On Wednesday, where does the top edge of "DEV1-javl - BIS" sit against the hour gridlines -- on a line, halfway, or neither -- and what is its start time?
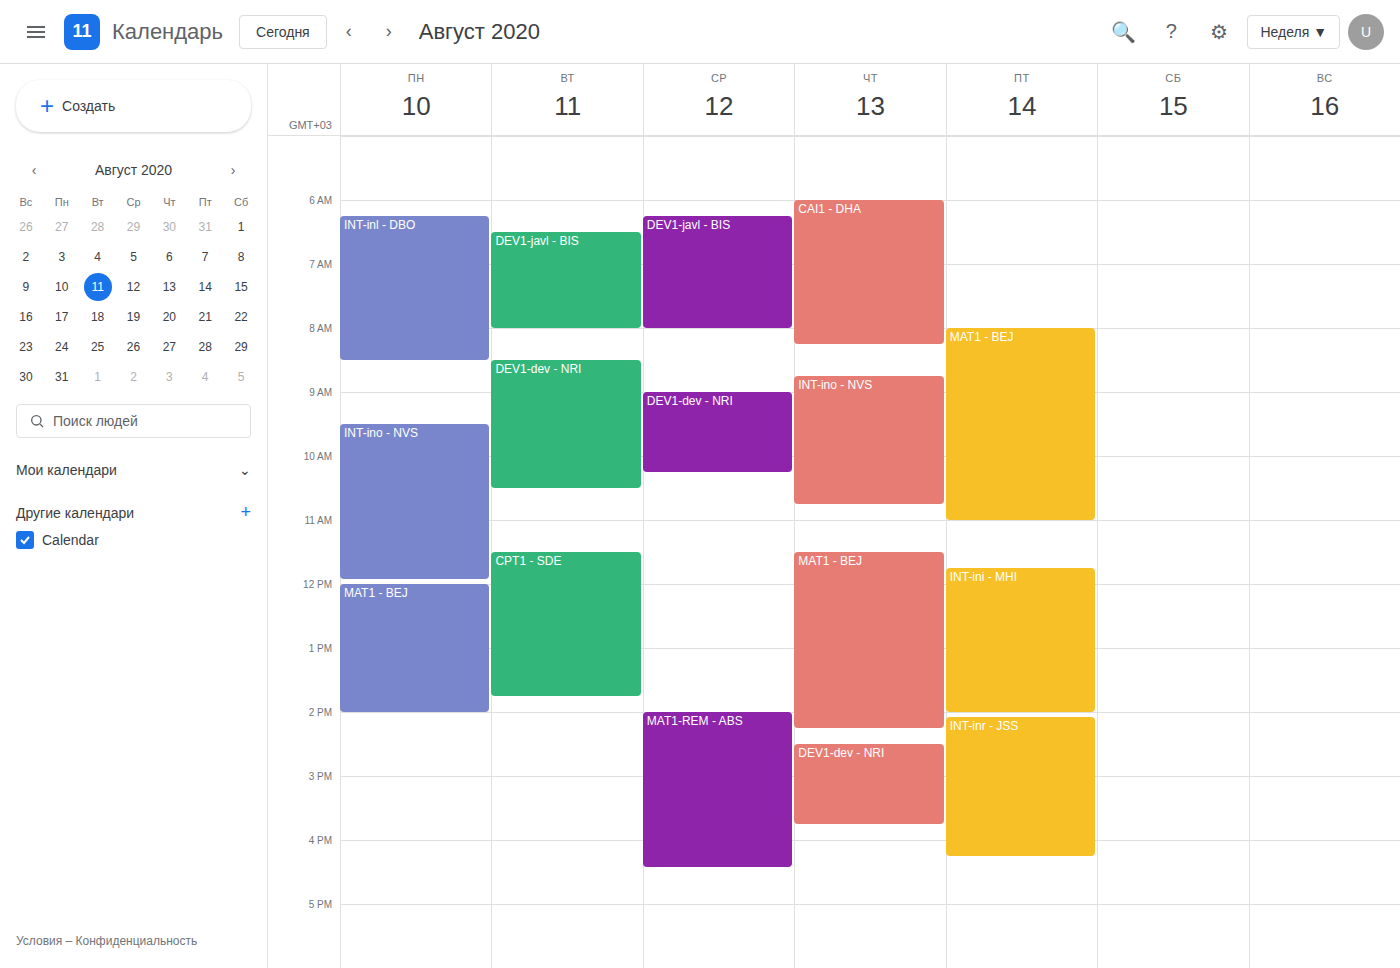
6:15 AM -- neither: a quarter of the way from the 6 AM line to the 7 AM line.